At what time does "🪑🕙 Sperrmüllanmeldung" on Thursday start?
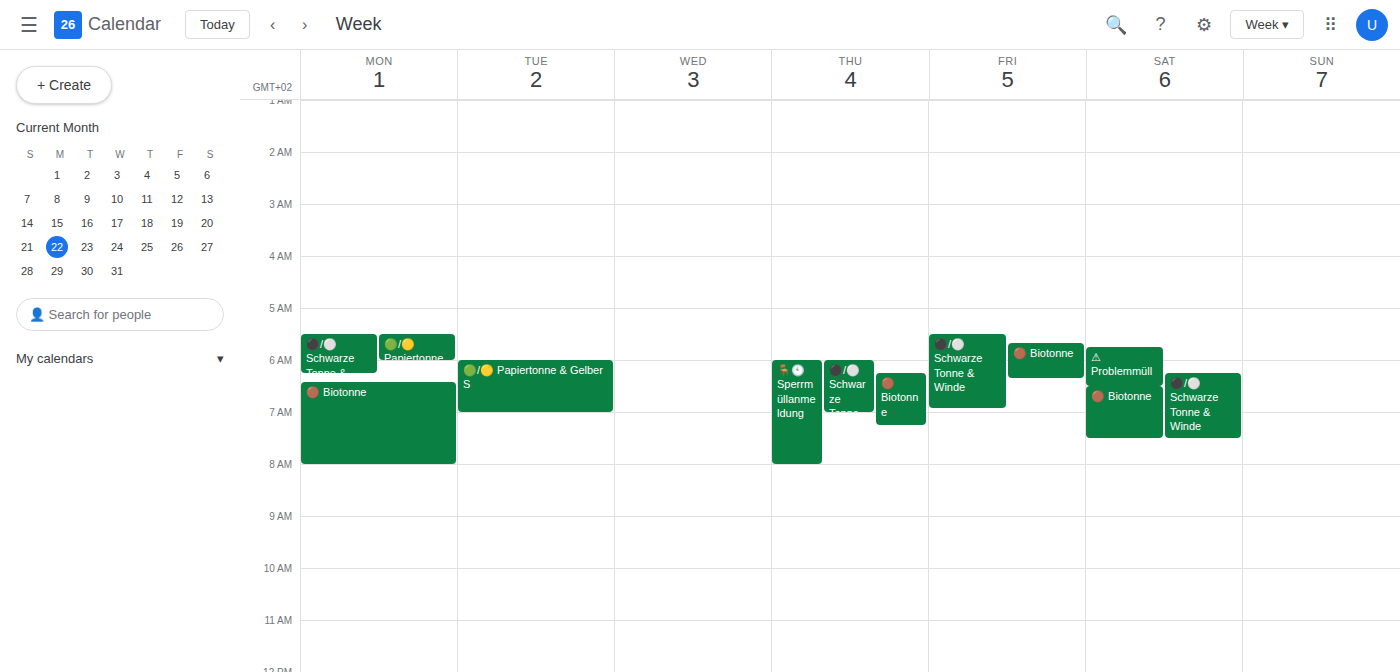
6:00 AM